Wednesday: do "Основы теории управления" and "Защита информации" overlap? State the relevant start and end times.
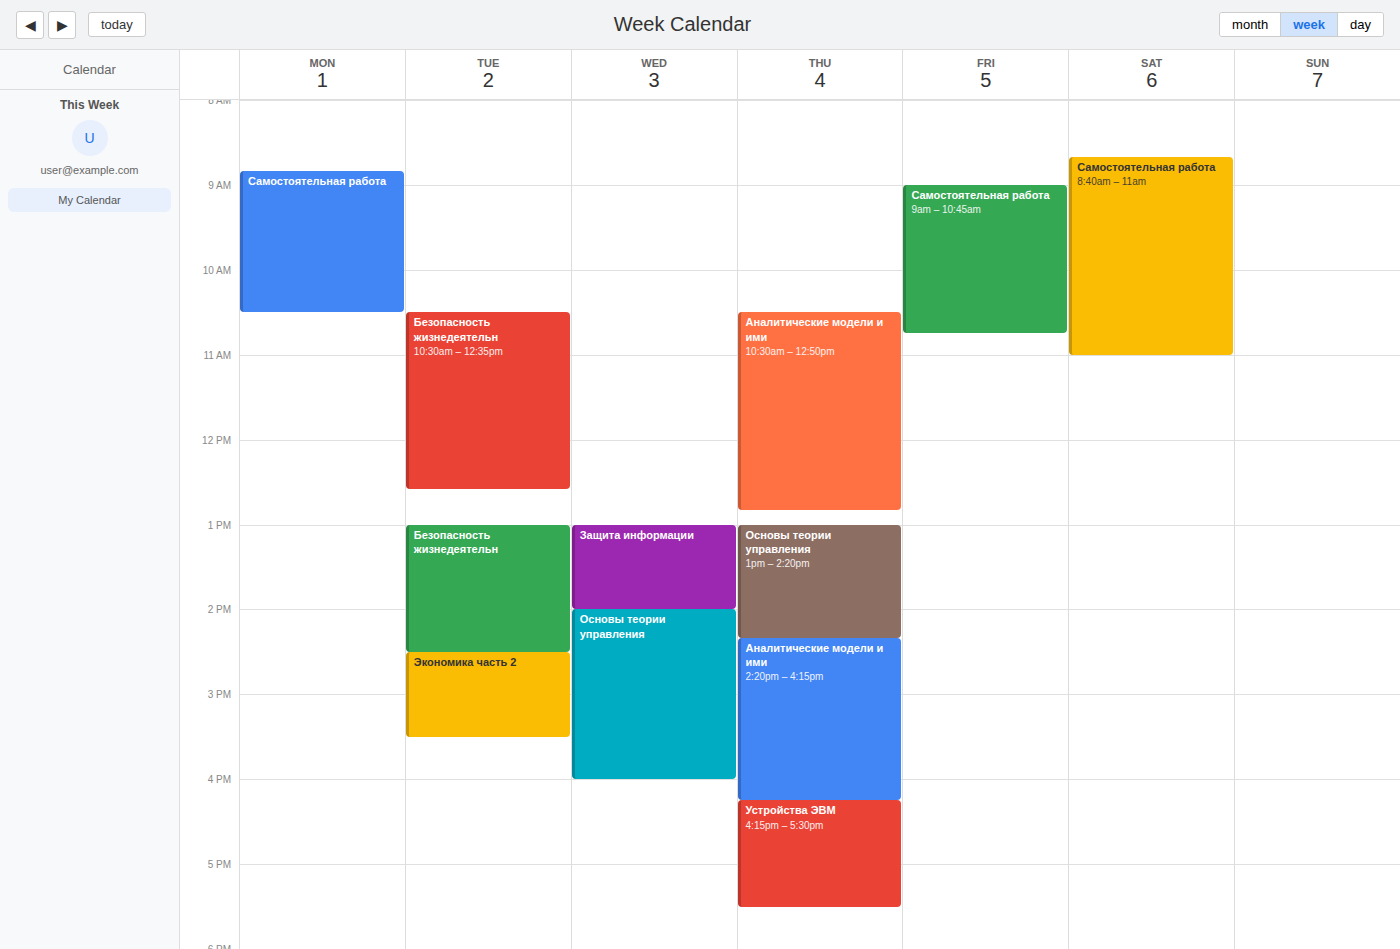
"Защита информации" ends at 2:00 PM, exactly when "Основы теории управления" starts -- they touch but do not overlap.